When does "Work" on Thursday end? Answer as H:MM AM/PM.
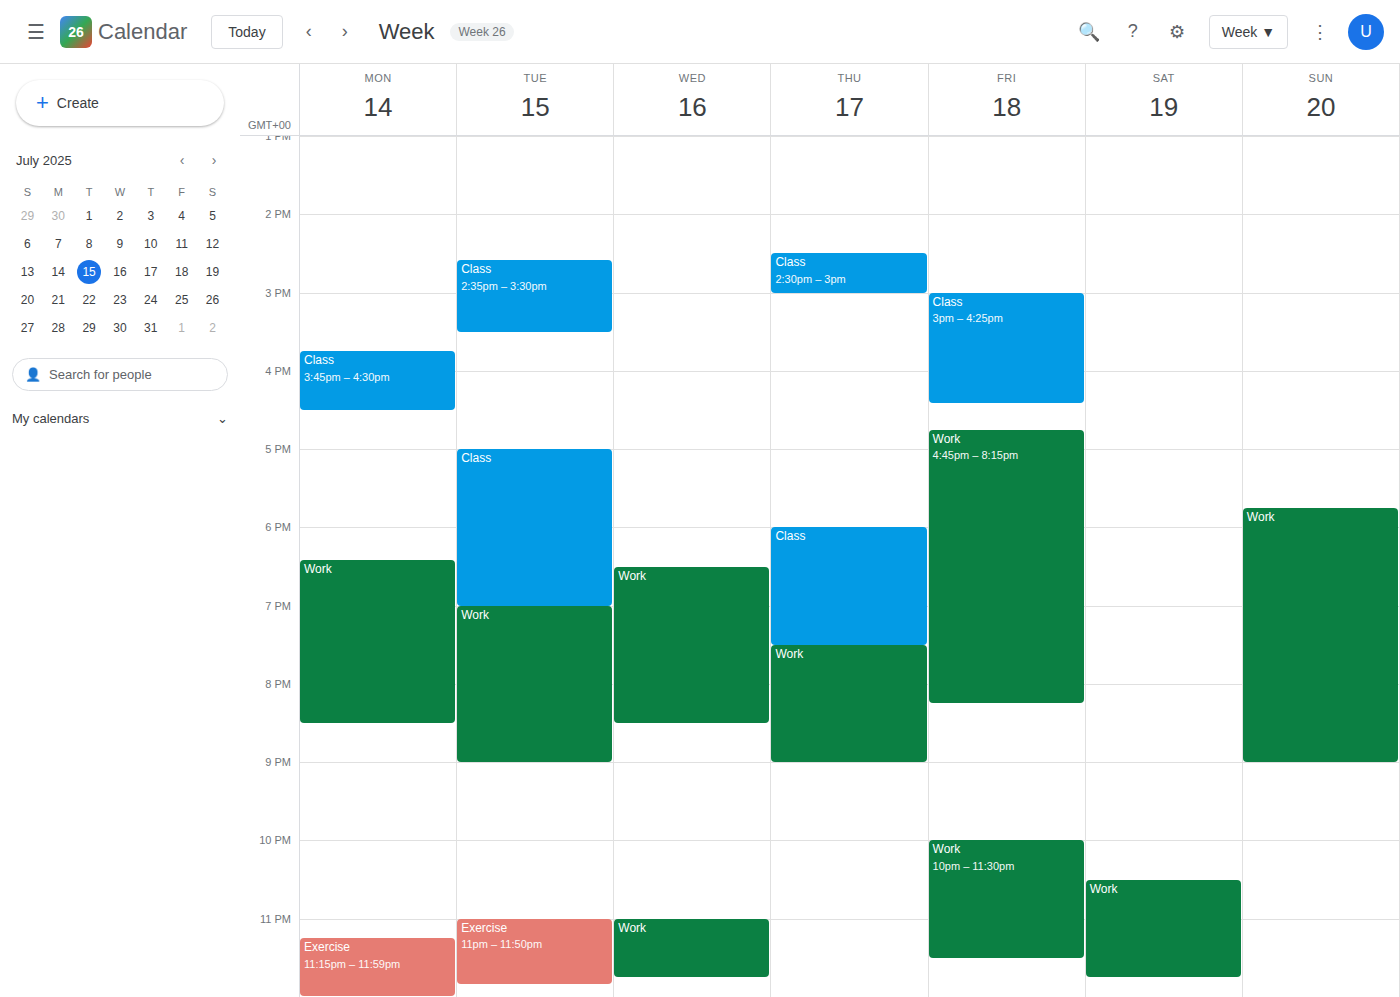
9:00 PM